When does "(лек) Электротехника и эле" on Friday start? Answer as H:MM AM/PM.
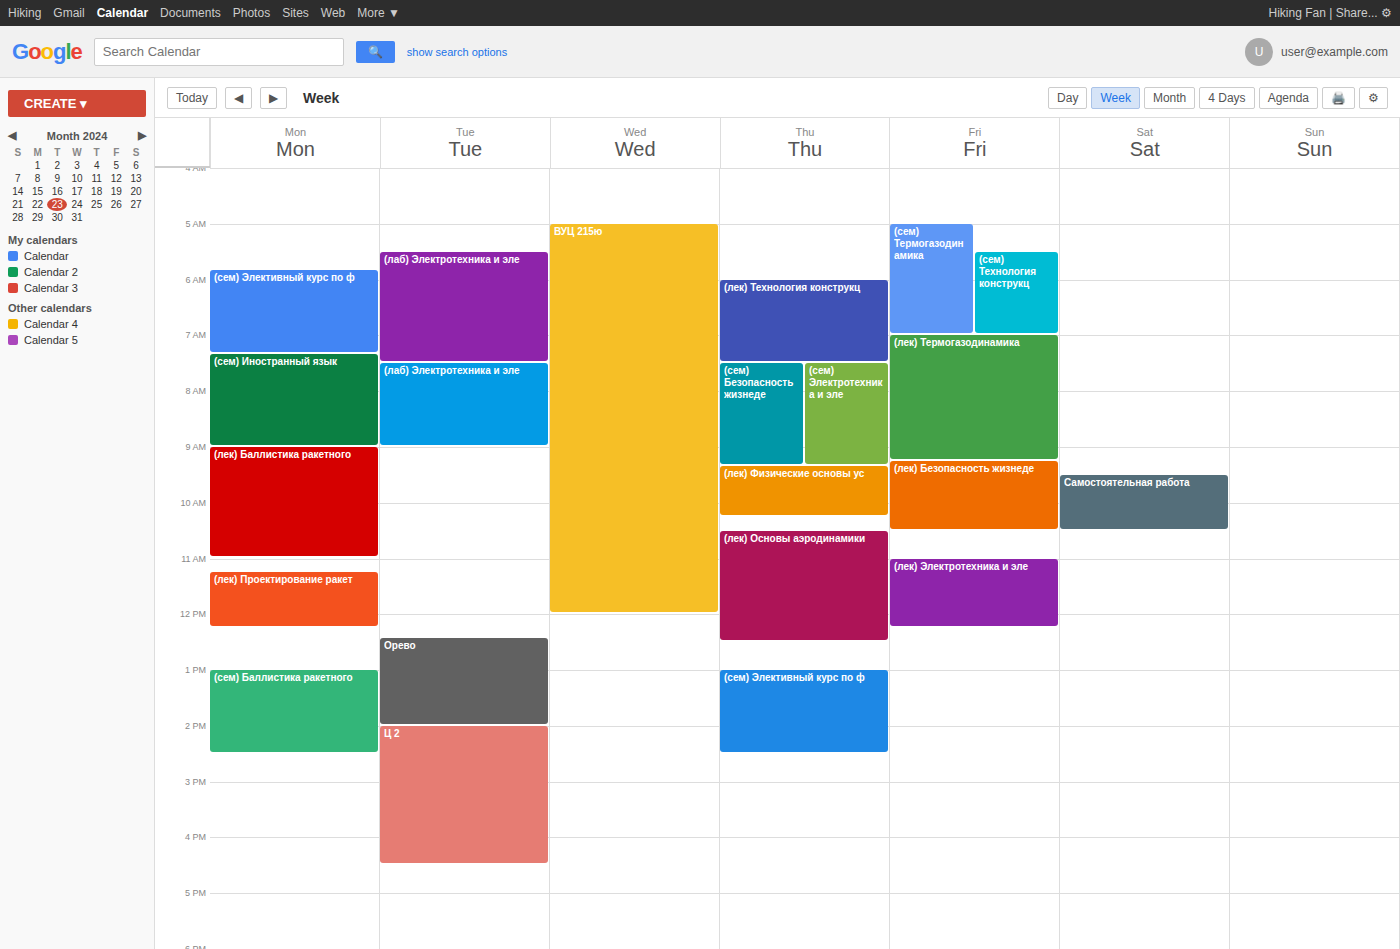
11:00 AM